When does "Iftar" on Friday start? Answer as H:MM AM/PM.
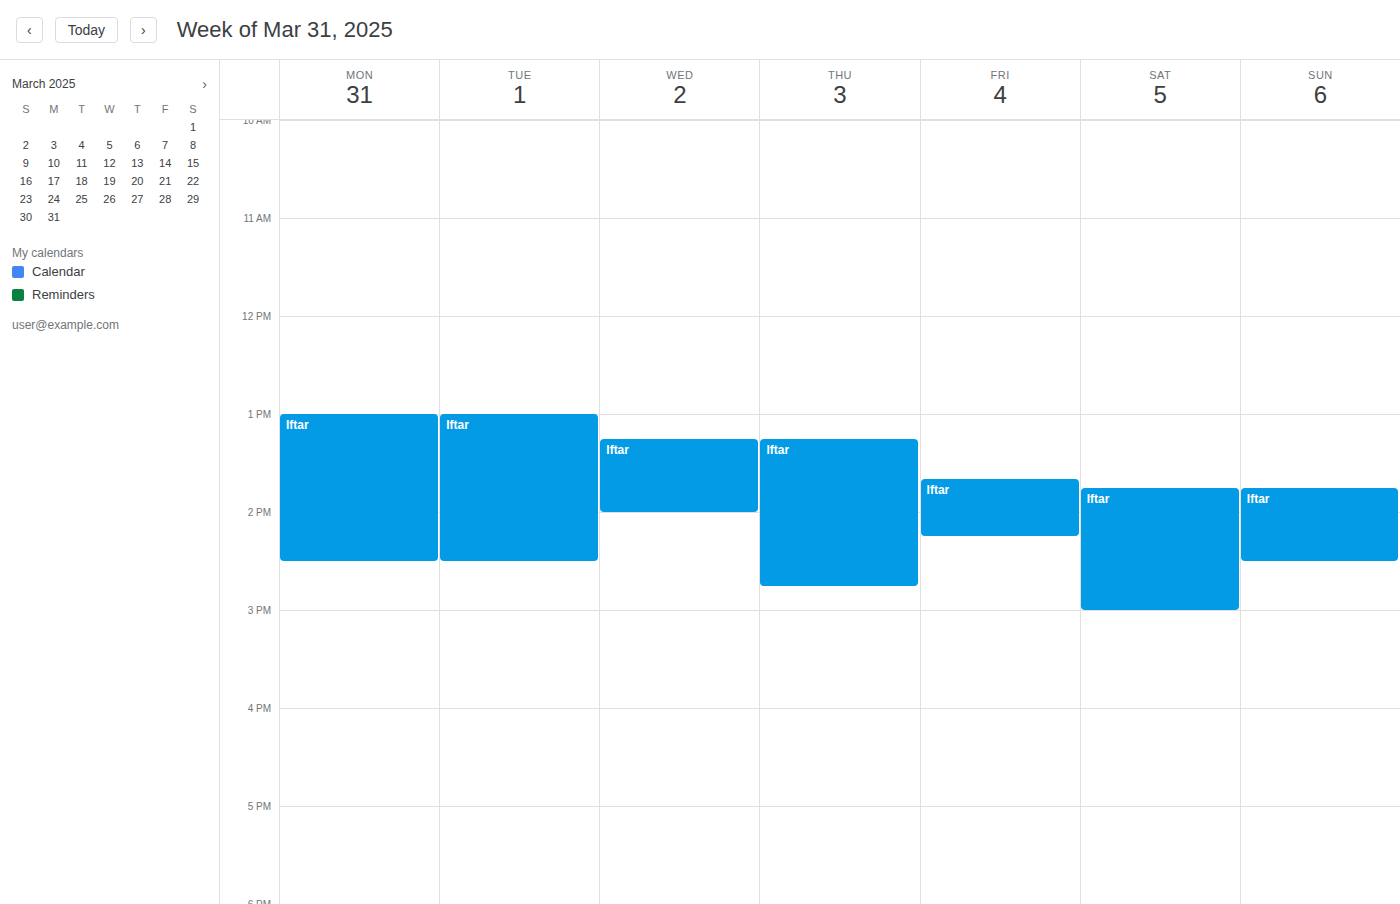
1:40 PM